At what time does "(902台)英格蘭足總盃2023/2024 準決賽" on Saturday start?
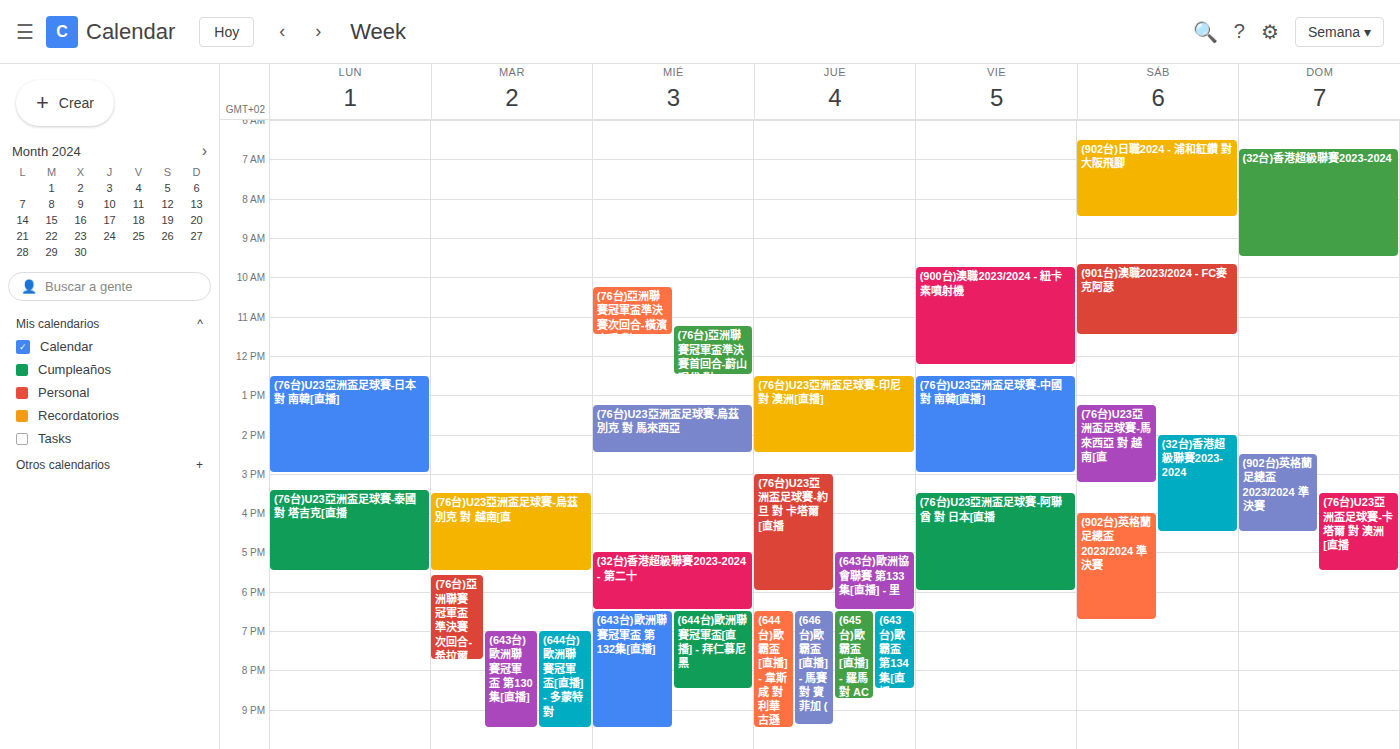
4:00 PM